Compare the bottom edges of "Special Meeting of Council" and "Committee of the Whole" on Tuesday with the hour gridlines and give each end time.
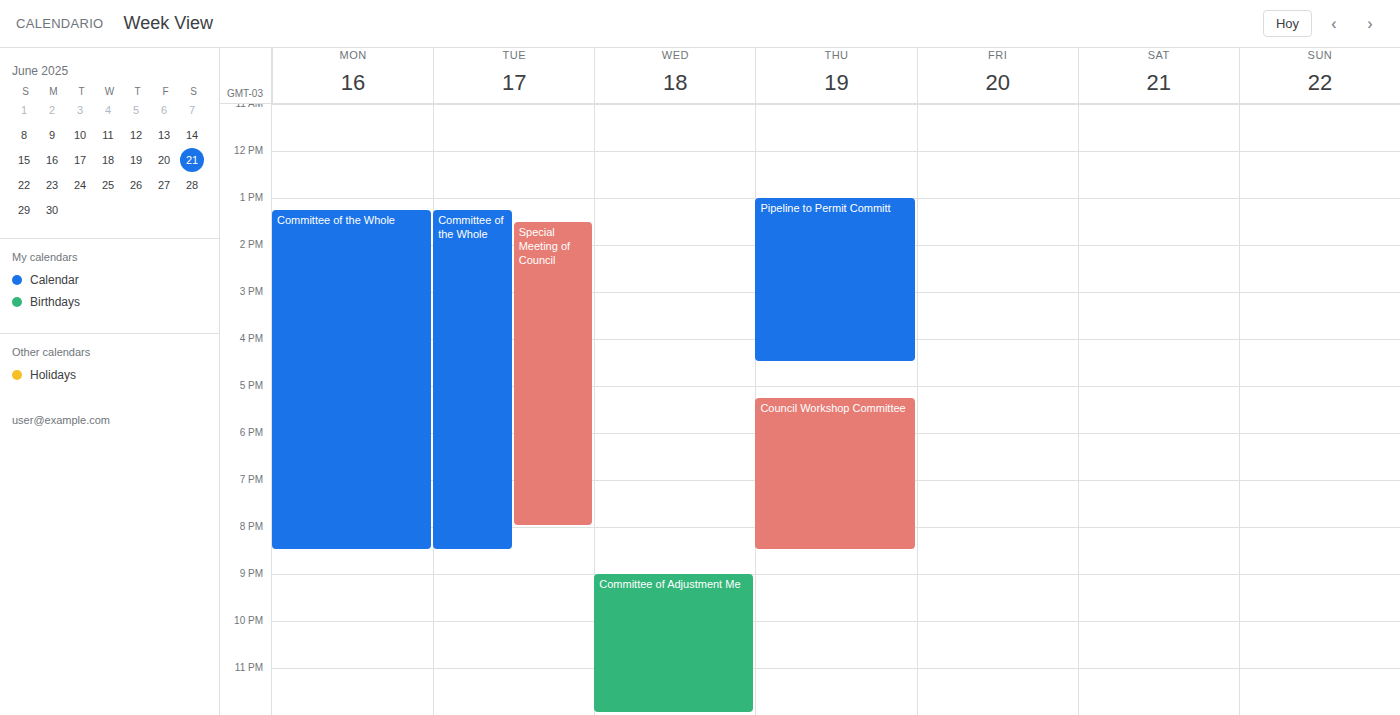
"Special Meeting of Council": 8:00 PM, exactly on the 8 PM line. "Committee of the Whole": 8:30 PM, halfway between the 8 PM and 9 PM lines.